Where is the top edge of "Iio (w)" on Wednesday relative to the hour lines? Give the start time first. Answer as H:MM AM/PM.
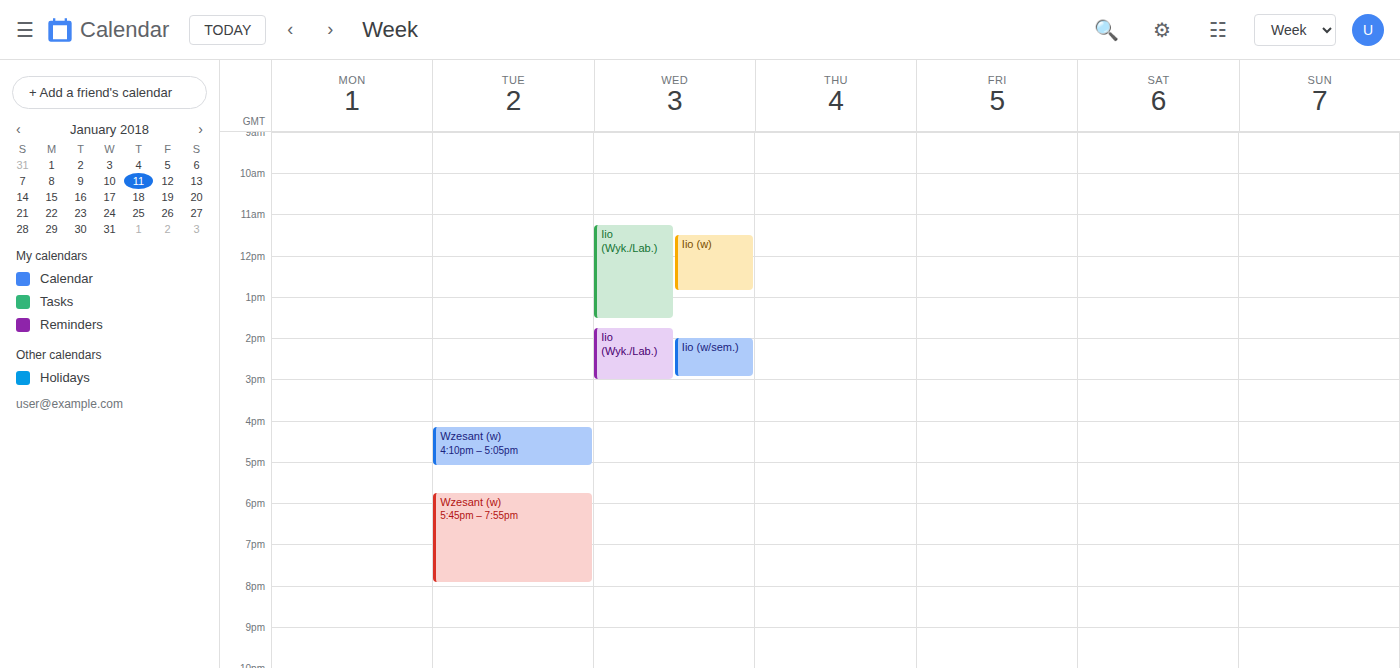
11:30 AM -- halfway between the 11 AM and 12 PM lines.